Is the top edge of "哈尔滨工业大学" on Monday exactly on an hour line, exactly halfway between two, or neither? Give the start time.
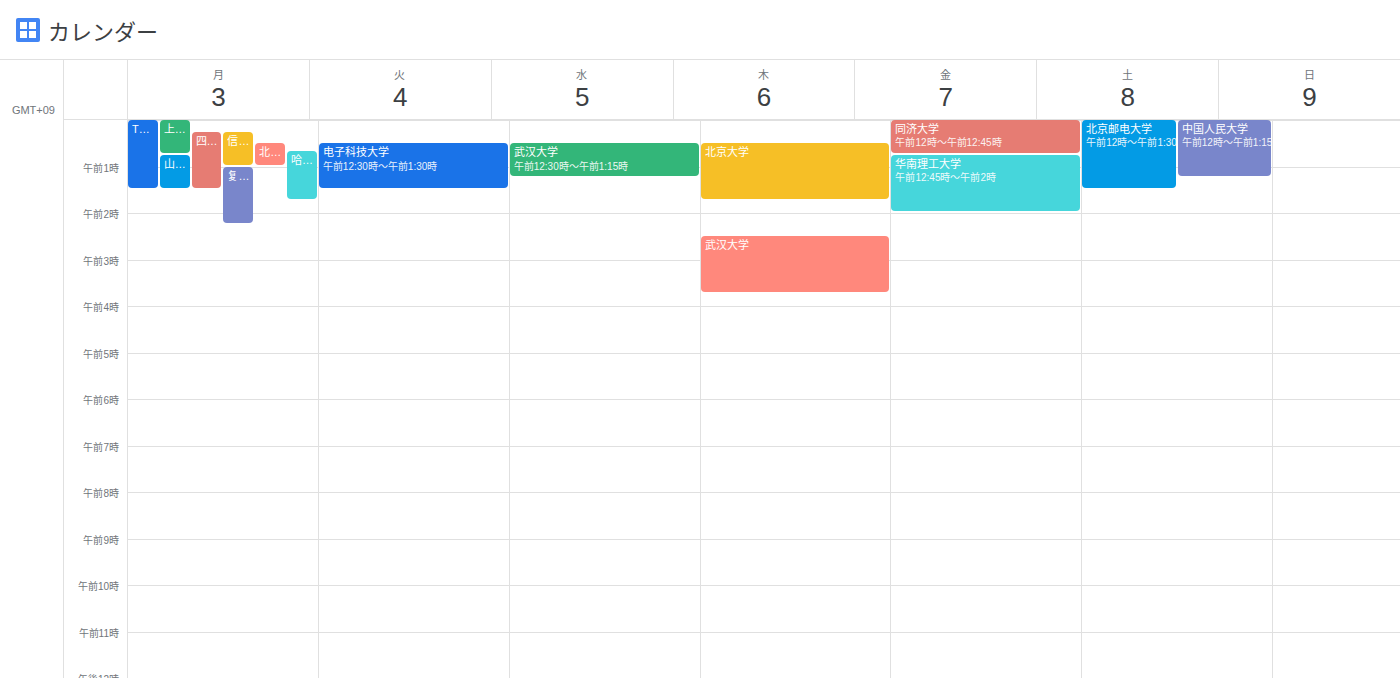
12:40 AM -- neither: 40 minutes below the 12 AM line and 20 minutes above the 1 AM line.